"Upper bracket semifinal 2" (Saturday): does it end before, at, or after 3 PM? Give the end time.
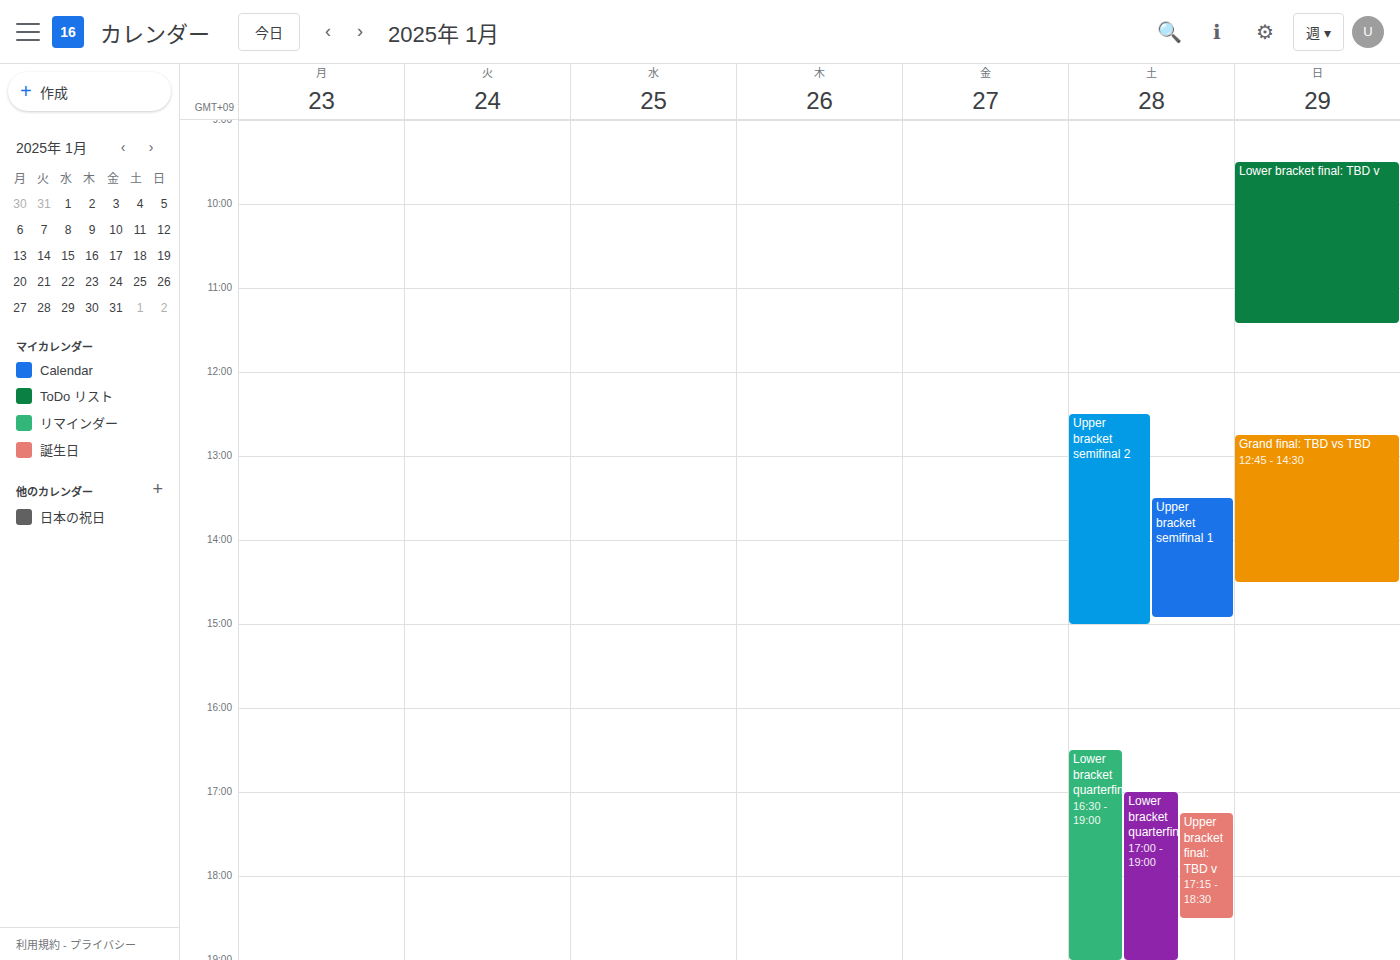
3:00 PM -- exactly at 3 PM, on the 3 PM line.